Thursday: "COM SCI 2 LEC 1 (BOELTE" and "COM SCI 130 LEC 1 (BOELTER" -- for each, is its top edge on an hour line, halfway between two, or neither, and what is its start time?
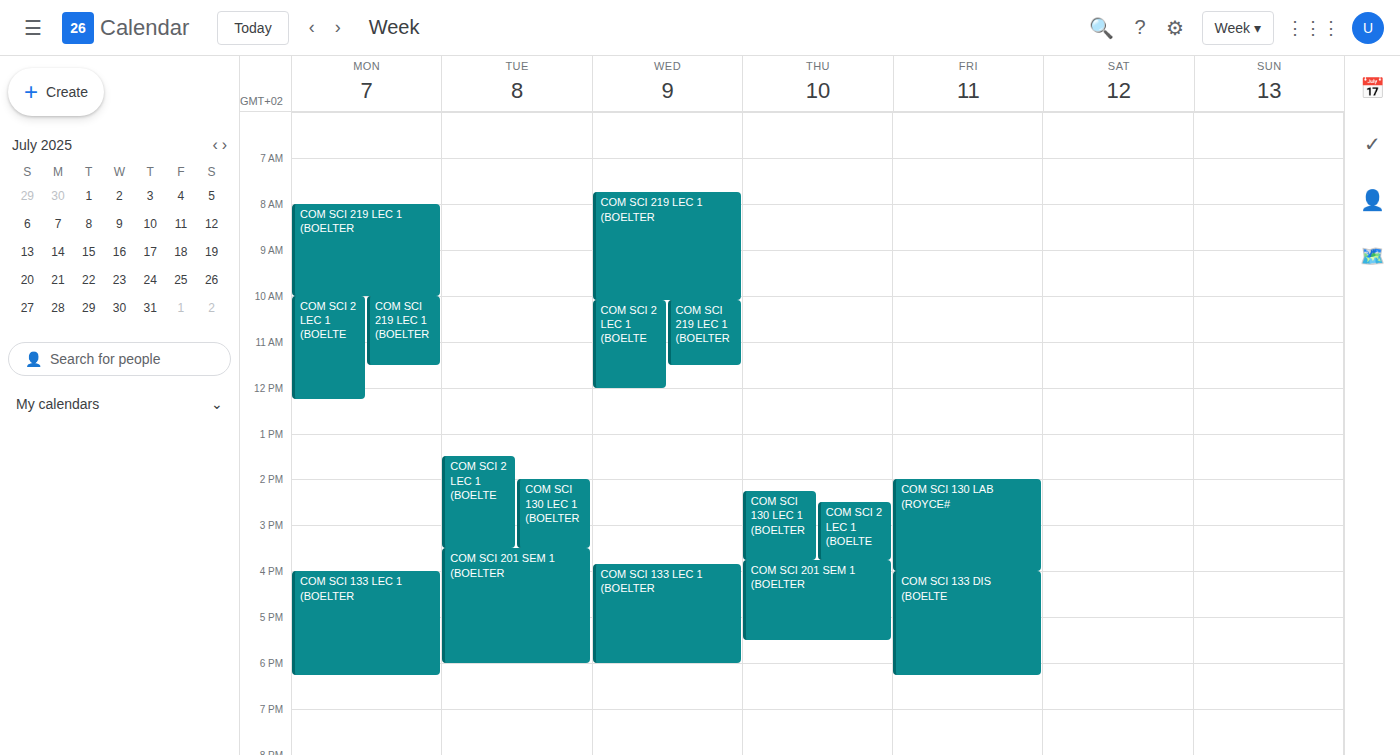
"COM SCI 2 LEC 1 (BOELTE": 2:30 PM, halfway between the 2 PM and 3 PM lines. "COM SCI 130 LEC 1 (BOELTER": 2:15 PM, neither: a quarter of the way from the 2 PM line to the 3 PM line.